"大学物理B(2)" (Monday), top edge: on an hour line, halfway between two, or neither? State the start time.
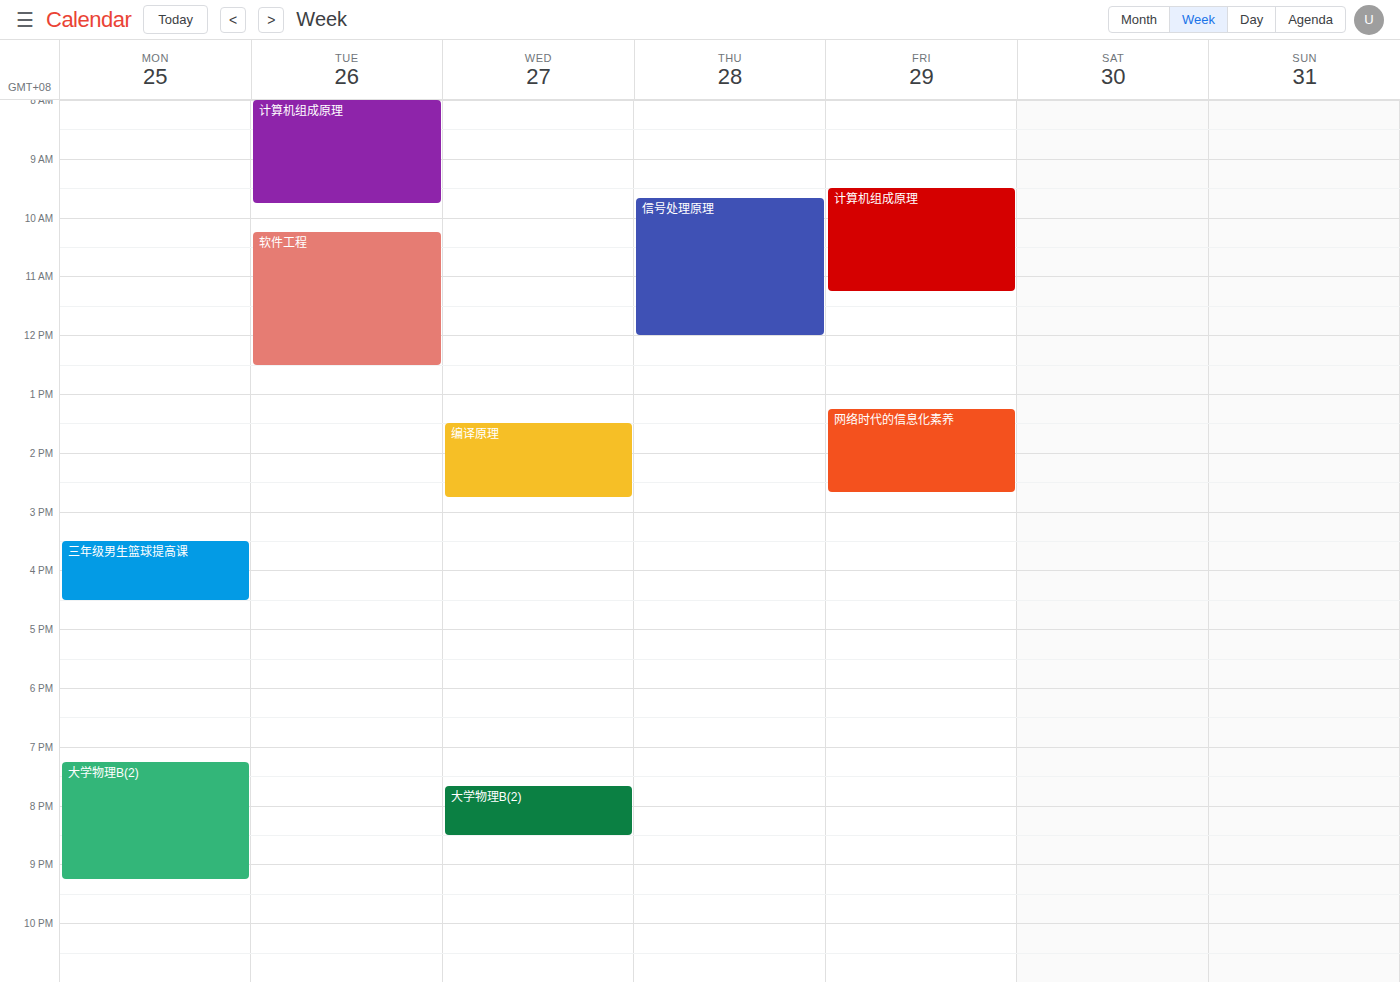
7:15 PM -- neither: a quarter of the way from the 7 PM line to the 8 PM line.